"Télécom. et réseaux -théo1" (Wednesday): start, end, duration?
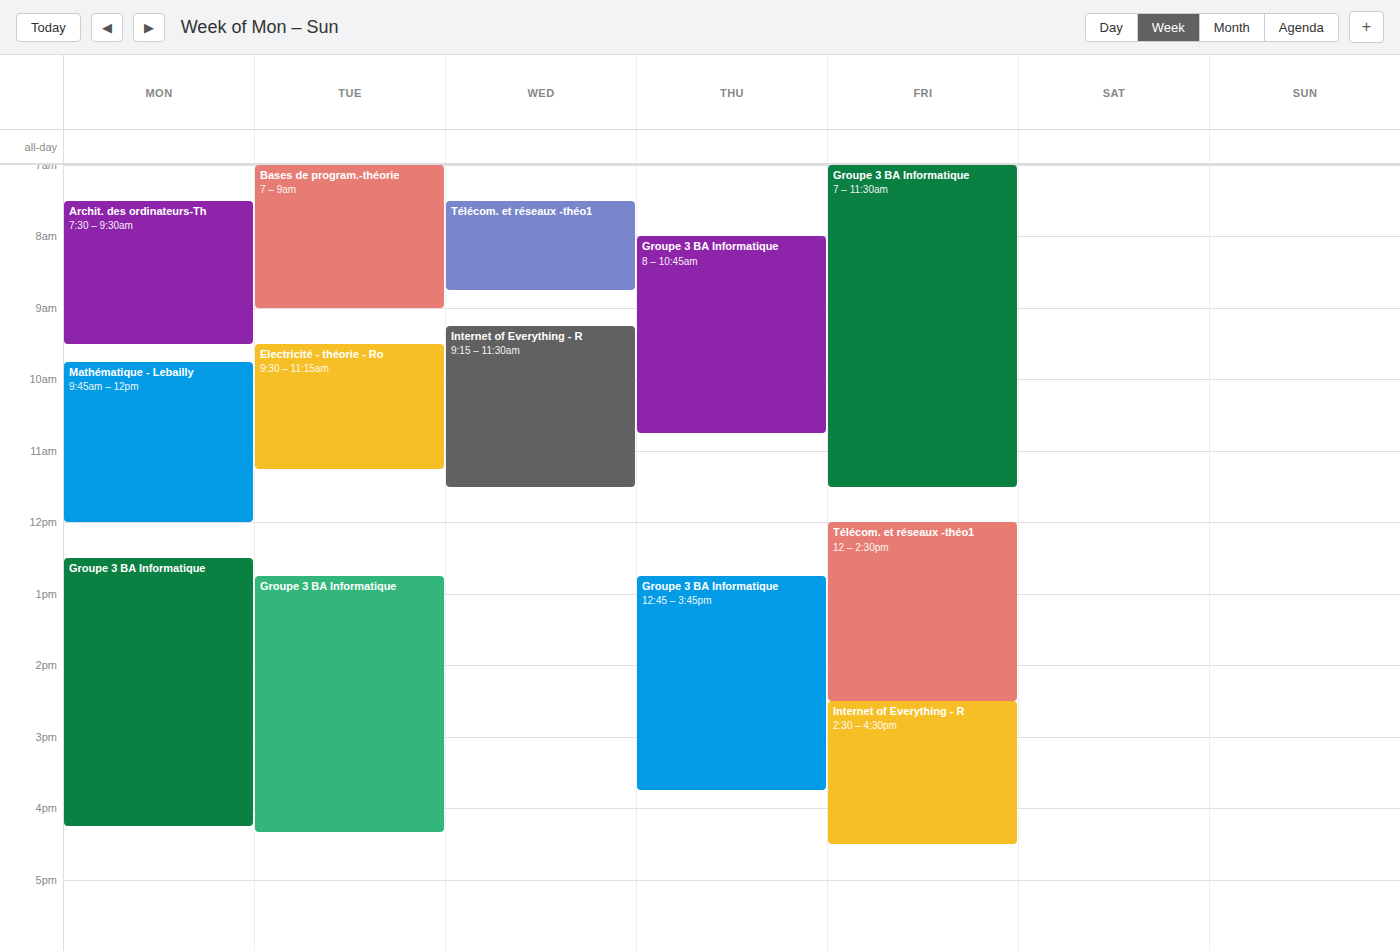
7:30 AM to 8:45 AM, 1 hour 15 minutes